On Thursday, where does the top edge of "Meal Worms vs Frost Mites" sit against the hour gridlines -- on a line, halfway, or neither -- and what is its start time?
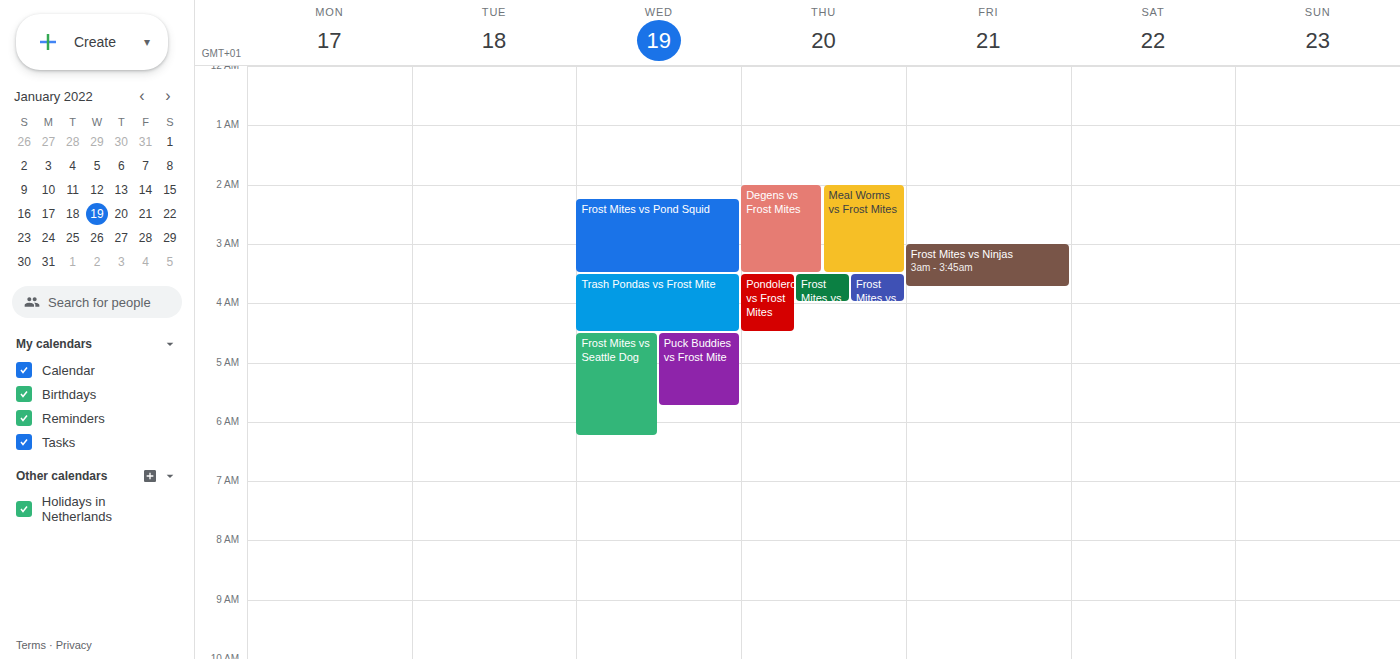
2:00 AM -- exactly on the 2 AM line.